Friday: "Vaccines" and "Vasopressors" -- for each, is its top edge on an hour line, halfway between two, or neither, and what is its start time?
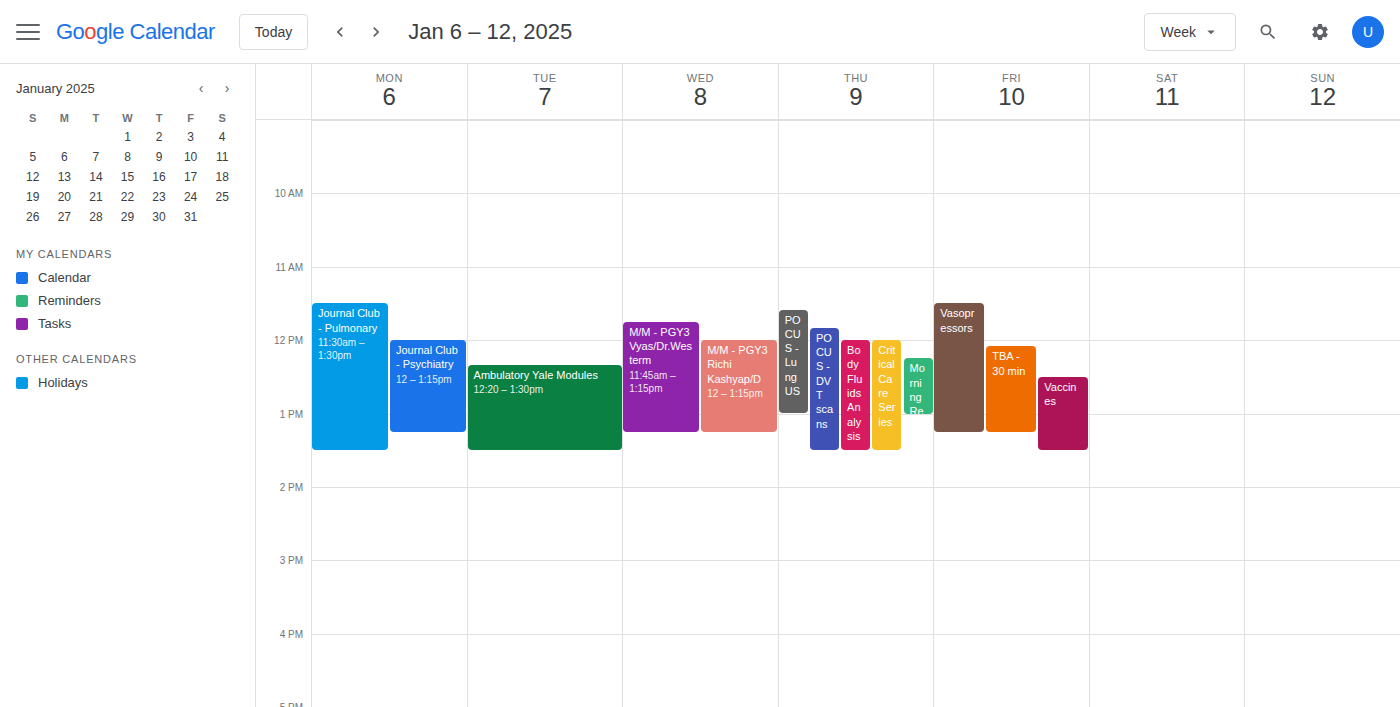
"Vaccines": 12:30 PM, halfway between the 12 PM and 1 PM lines. "Vasopressors": 11:30 AM, halfway between the 11 AM and 12 PM lines.